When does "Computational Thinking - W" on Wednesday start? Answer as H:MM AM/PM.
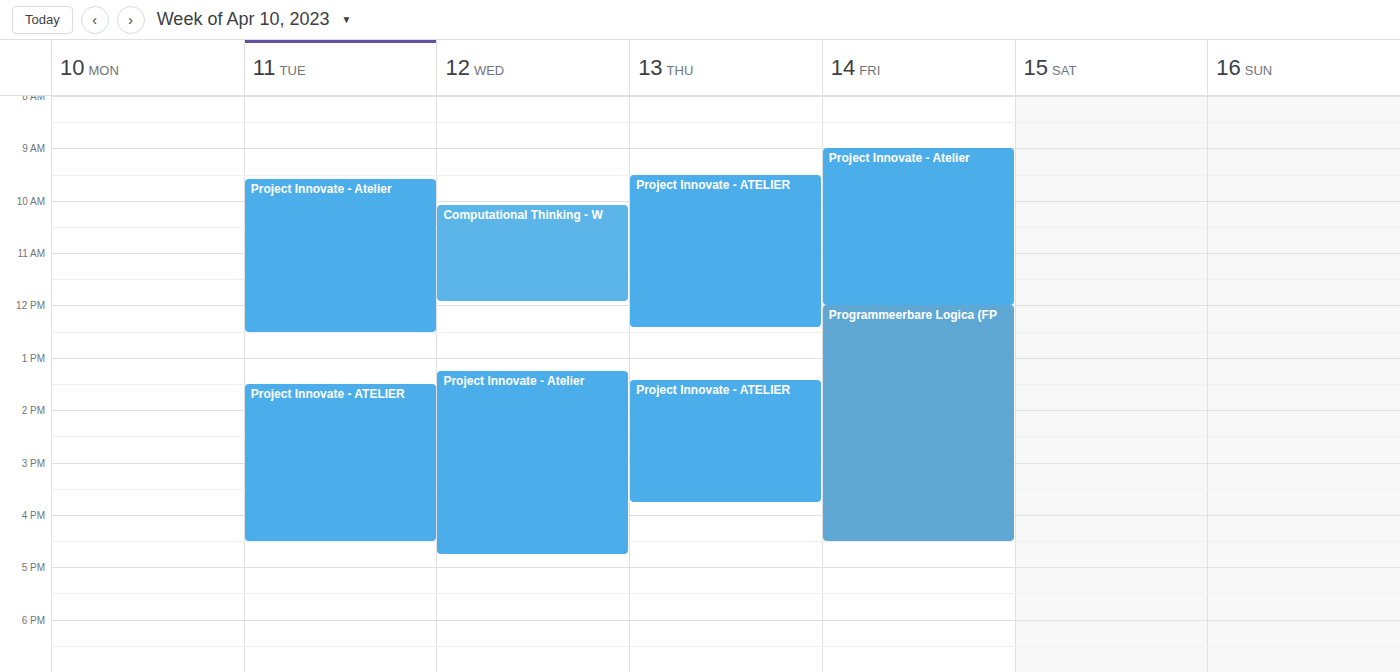
10:05 AM